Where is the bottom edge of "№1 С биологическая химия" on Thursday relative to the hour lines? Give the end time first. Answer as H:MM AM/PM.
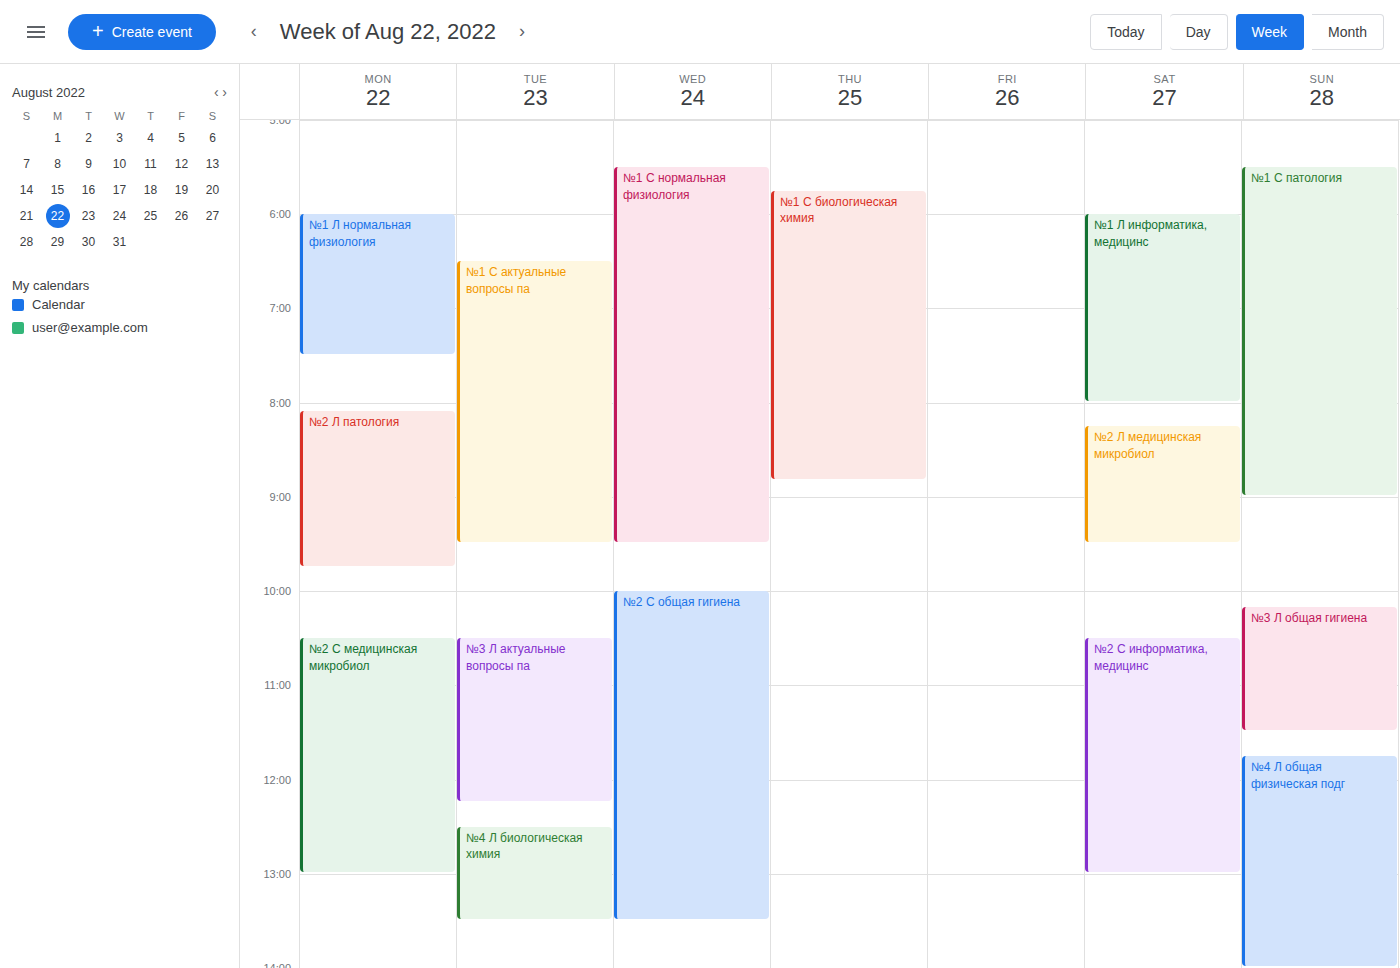
8:50 AM -- neither: 50 minutes below the 8 AM line and 10 minutes above the 9 AM line.